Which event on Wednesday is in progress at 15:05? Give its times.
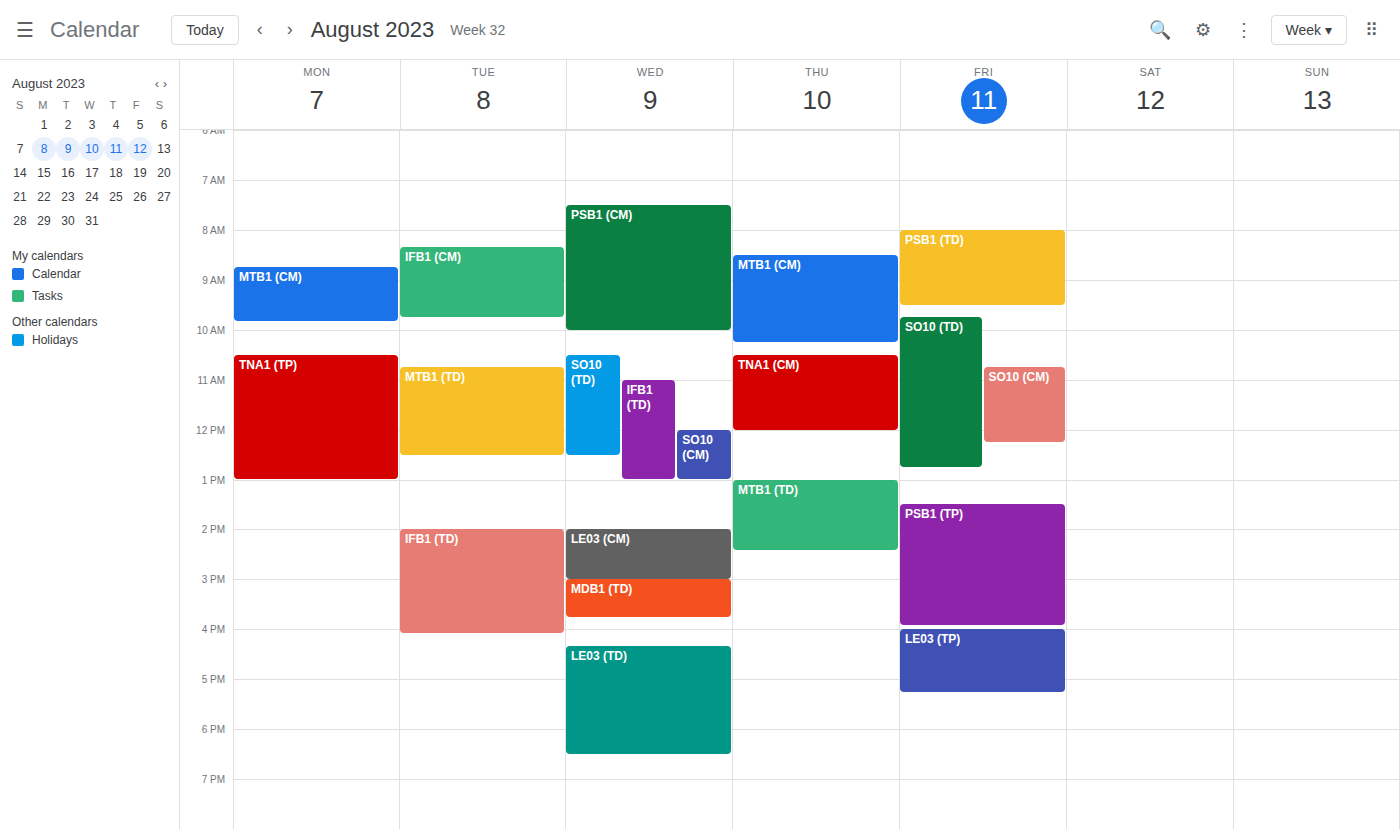
"MDB1 (TD)", 15:00 to 15:45